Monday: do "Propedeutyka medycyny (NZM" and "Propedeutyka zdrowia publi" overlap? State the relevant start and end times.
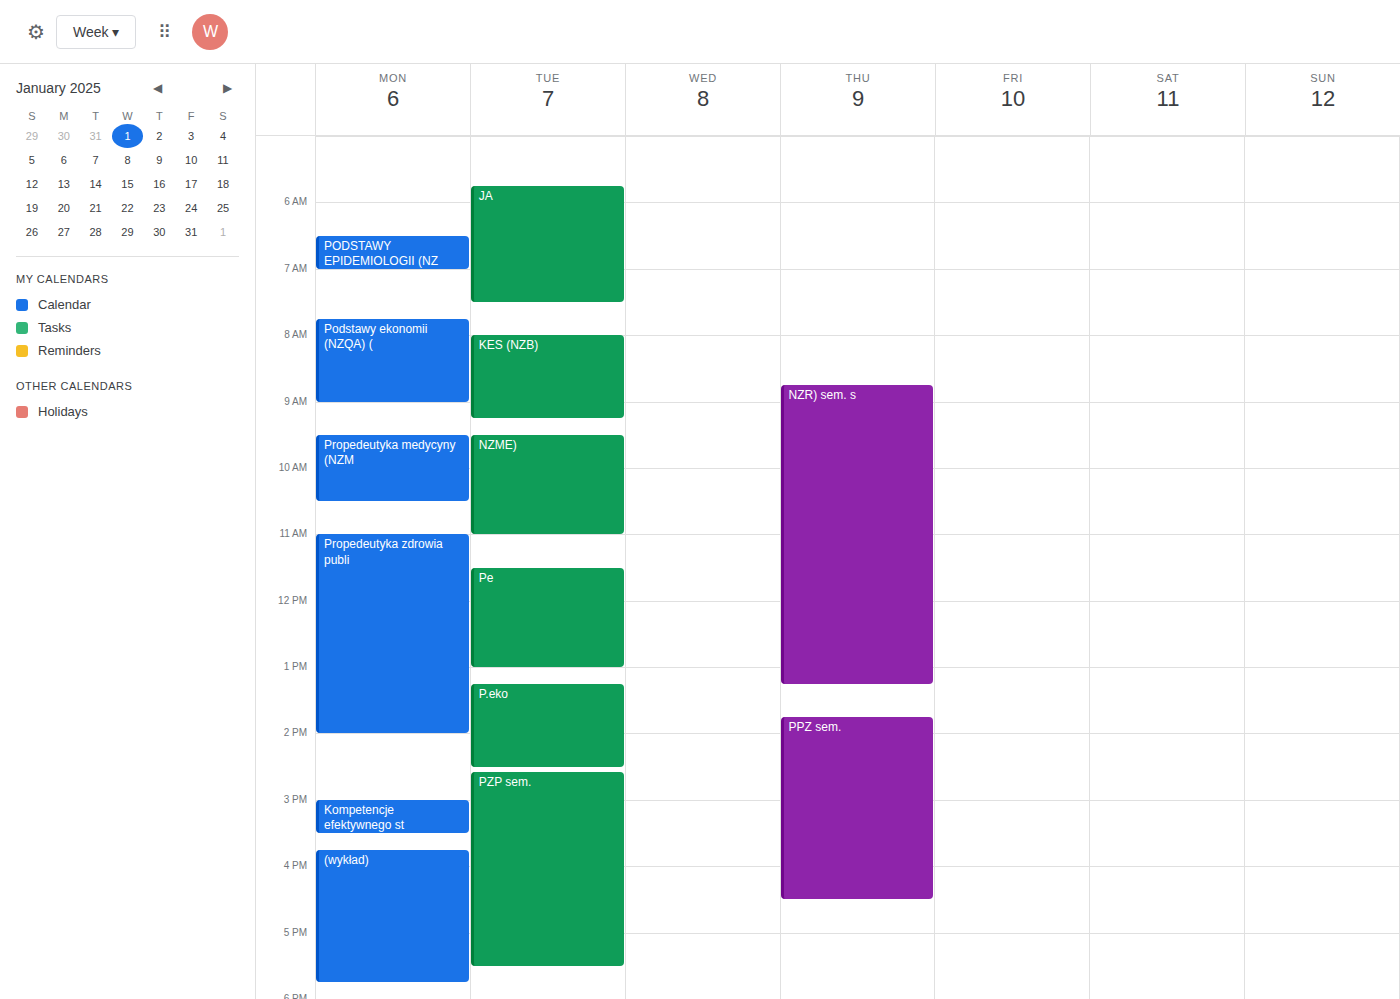
"Propedeutyka medycyny (NZM" ends at 10:30 AM and "Propedeutyka zdrowia publi" starts at 11:00 AM -- no overlap.